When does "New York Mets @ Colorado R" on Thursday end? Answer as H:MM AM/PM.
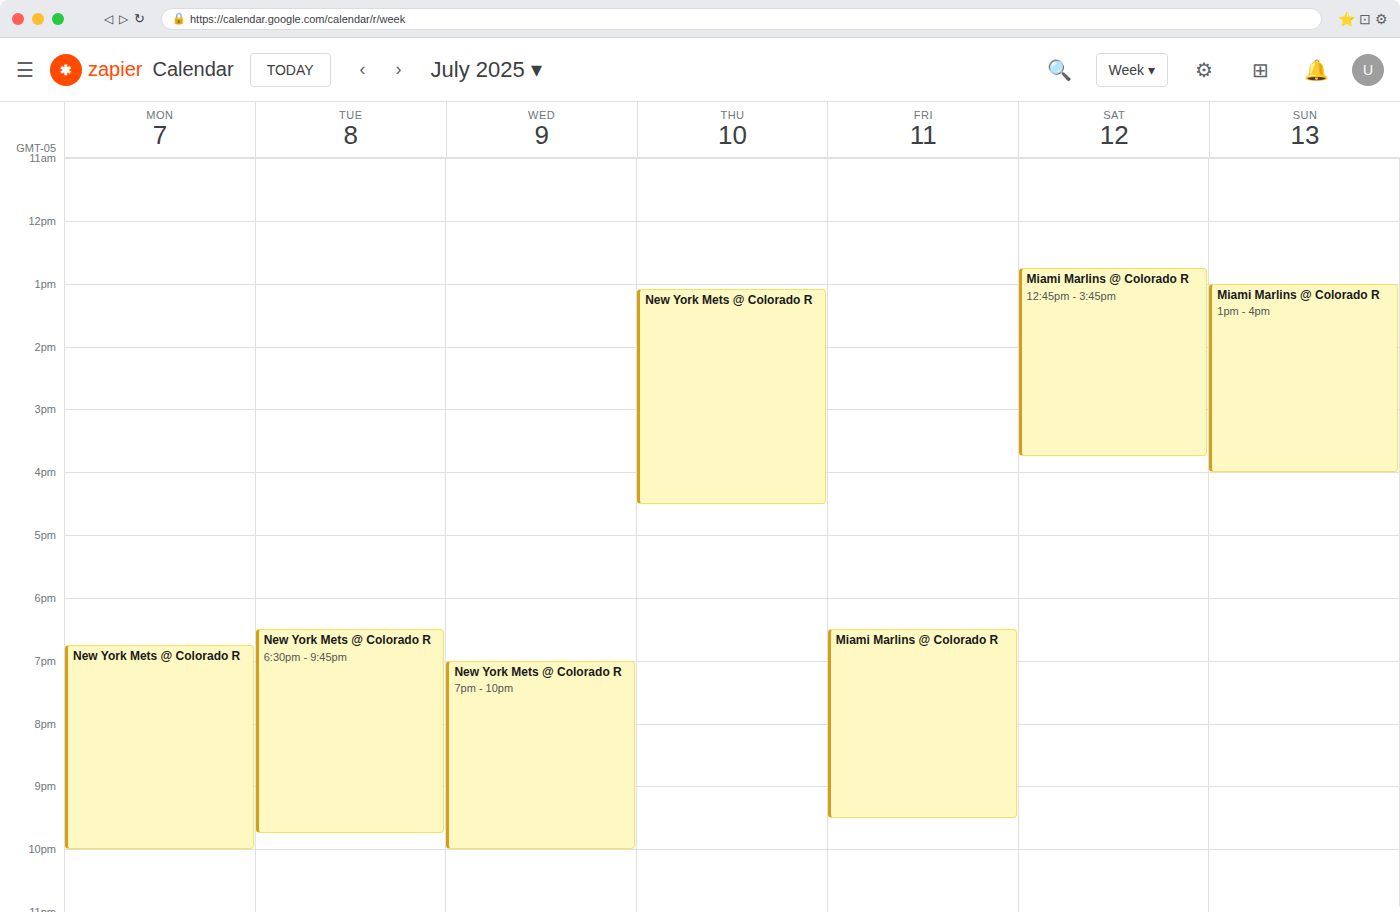
4:30 PM